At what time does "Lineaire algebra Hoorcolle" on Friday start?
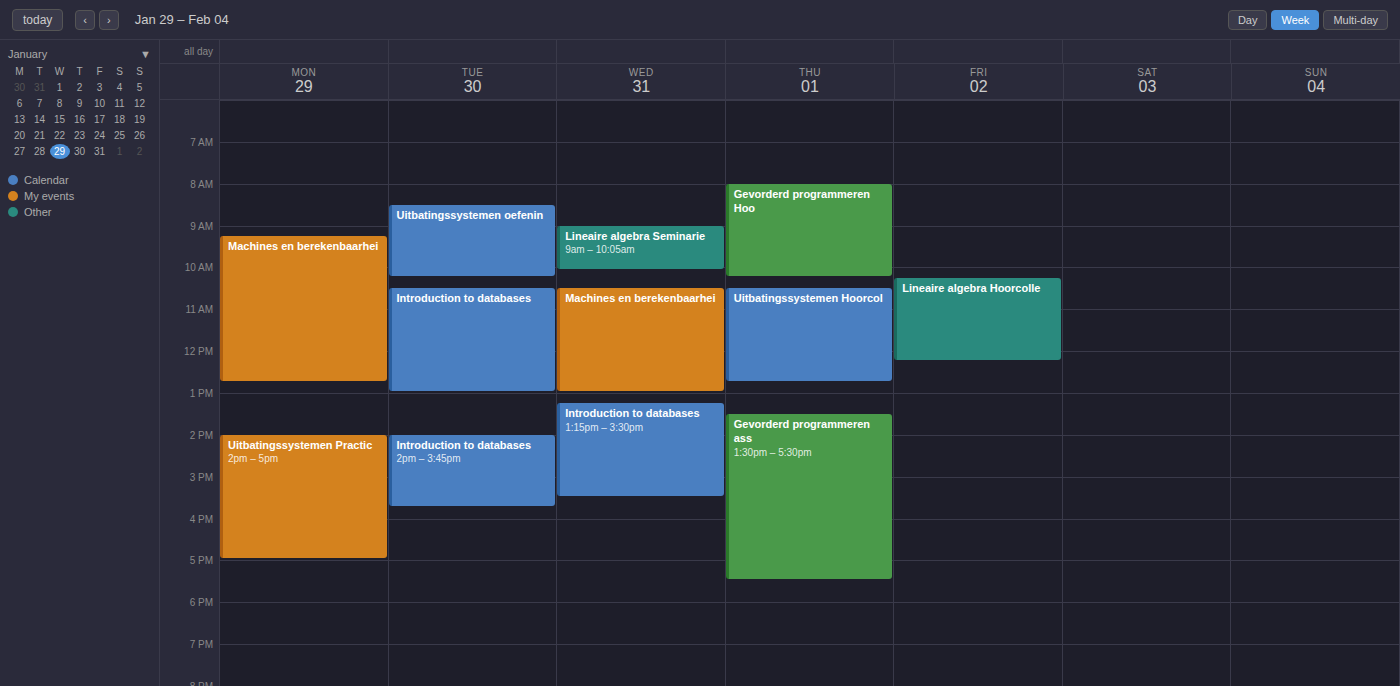
10:15 AM